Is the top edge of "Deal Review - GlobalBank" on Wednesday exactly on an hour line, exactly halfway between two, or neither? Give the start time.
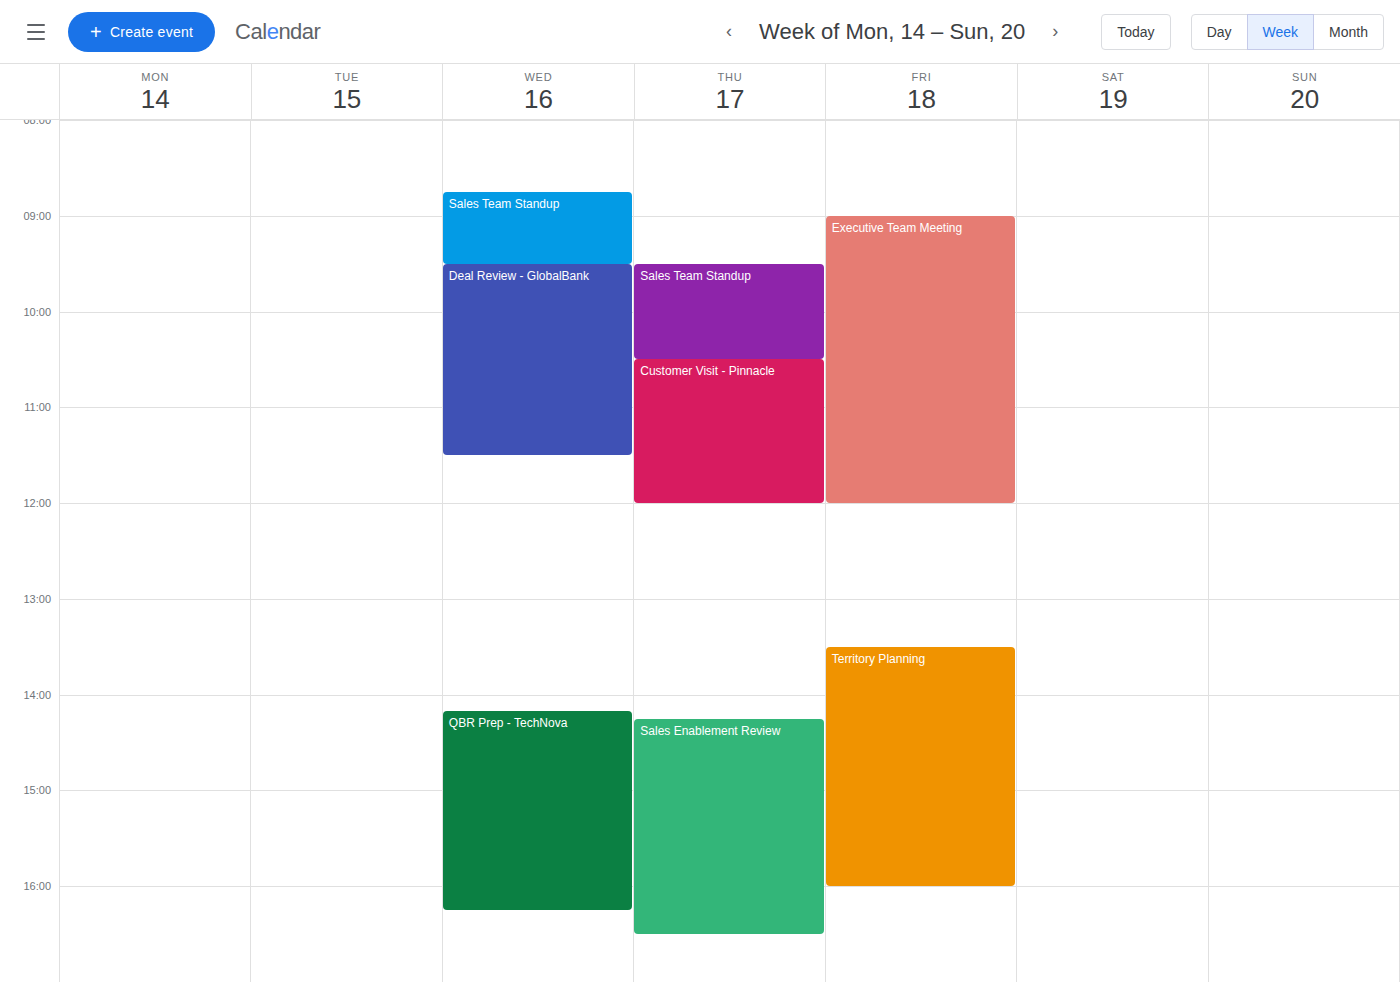
9:30 AM -- halfway between the 9 AM and 10 AM lines.